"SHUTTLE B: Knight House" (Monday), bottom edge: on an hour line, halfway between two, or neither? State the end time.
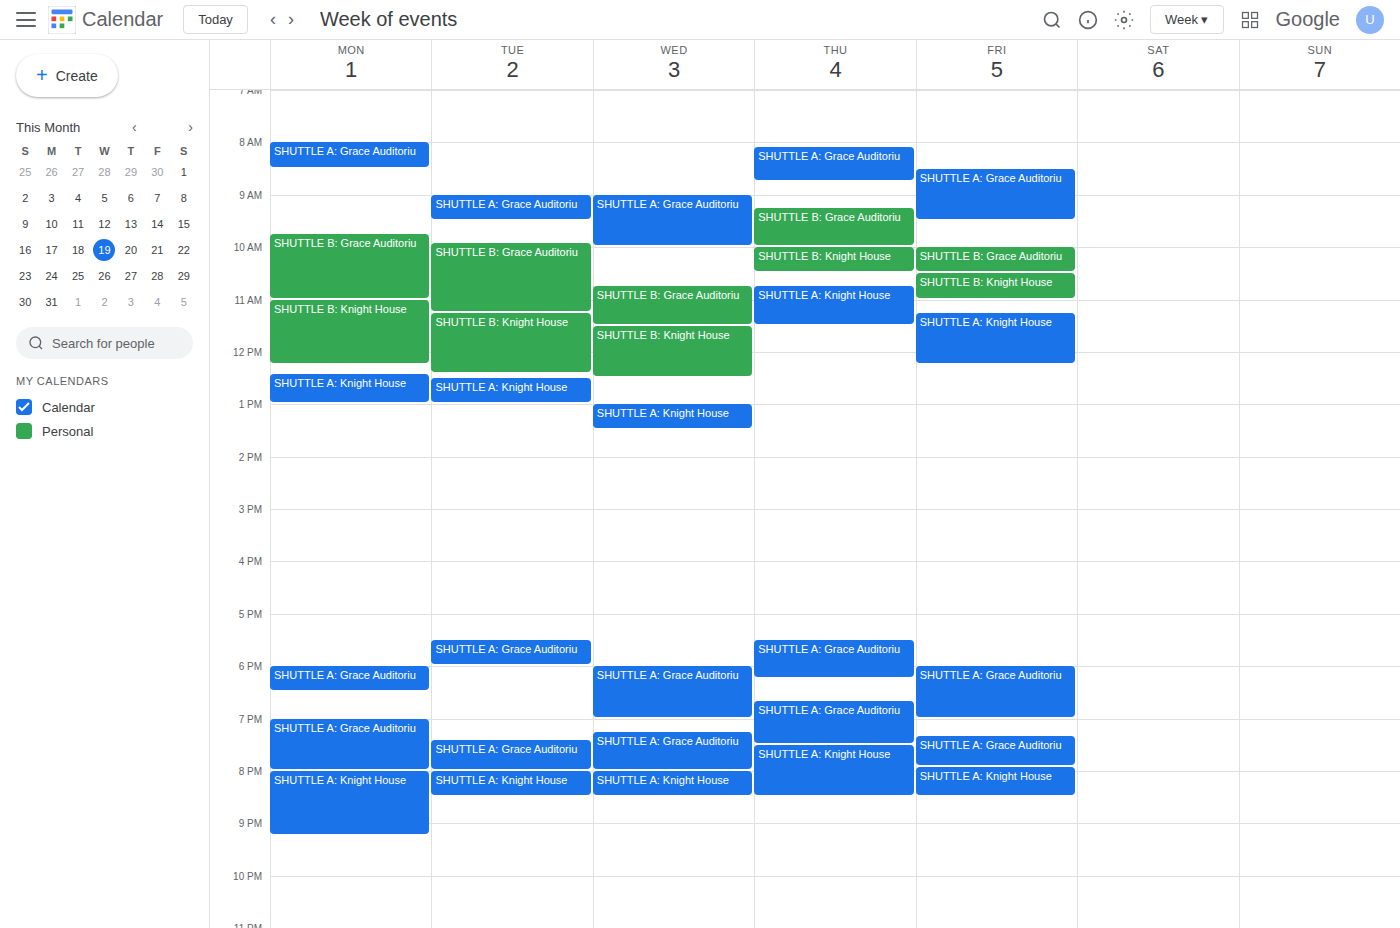
12:15 PM -- neither: a quarter of the way from the 12 PM line to the 1 PM line.